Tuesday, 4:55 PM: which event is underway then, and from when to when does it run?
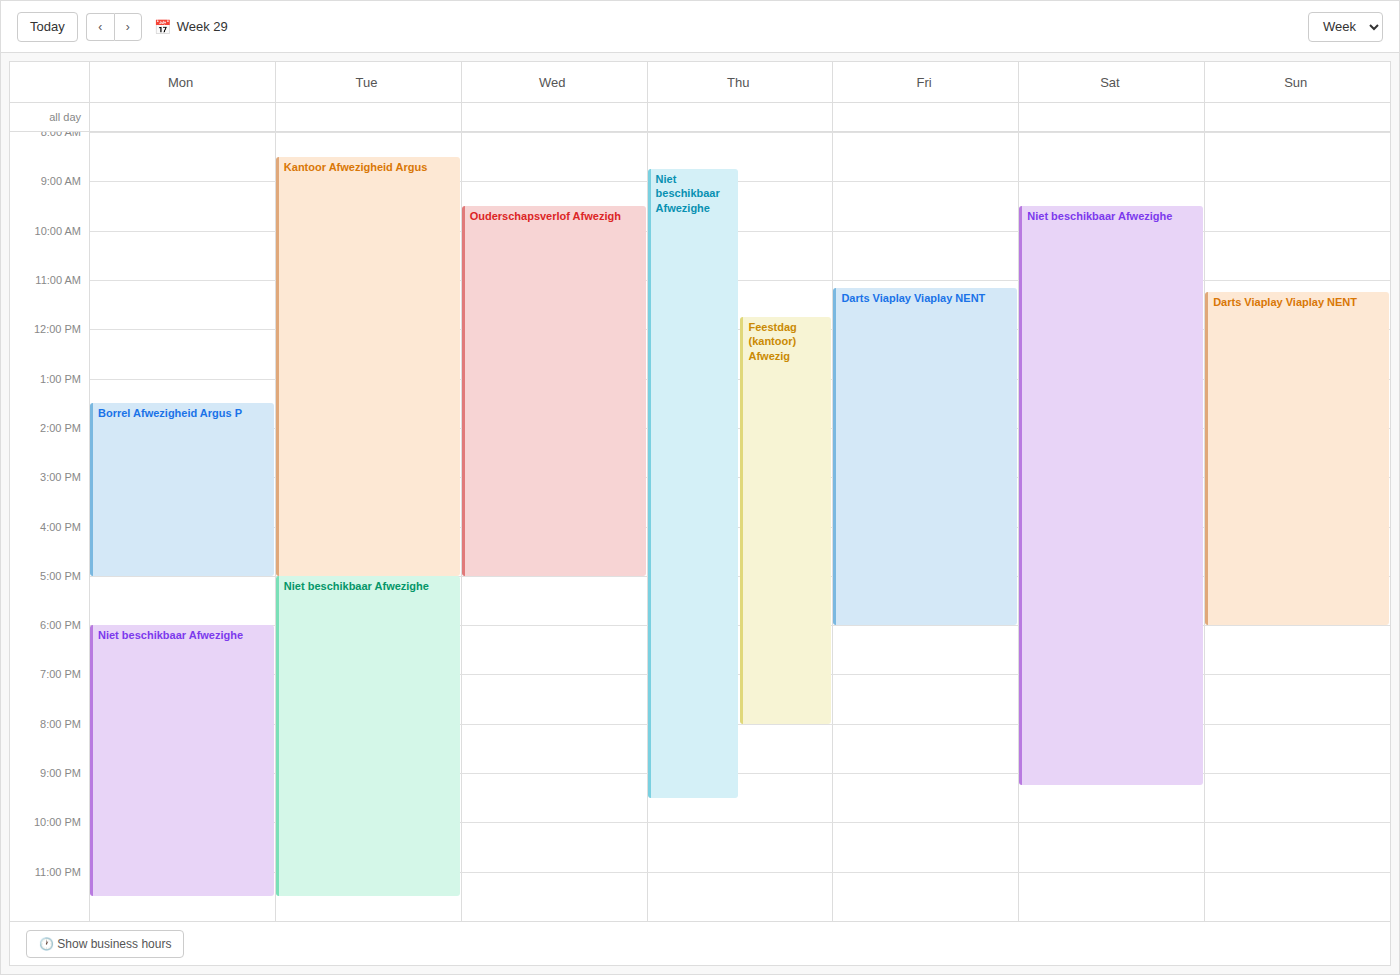
"Kantoor Afwezigheid Argus", 8:30 AM to 5:00 PM